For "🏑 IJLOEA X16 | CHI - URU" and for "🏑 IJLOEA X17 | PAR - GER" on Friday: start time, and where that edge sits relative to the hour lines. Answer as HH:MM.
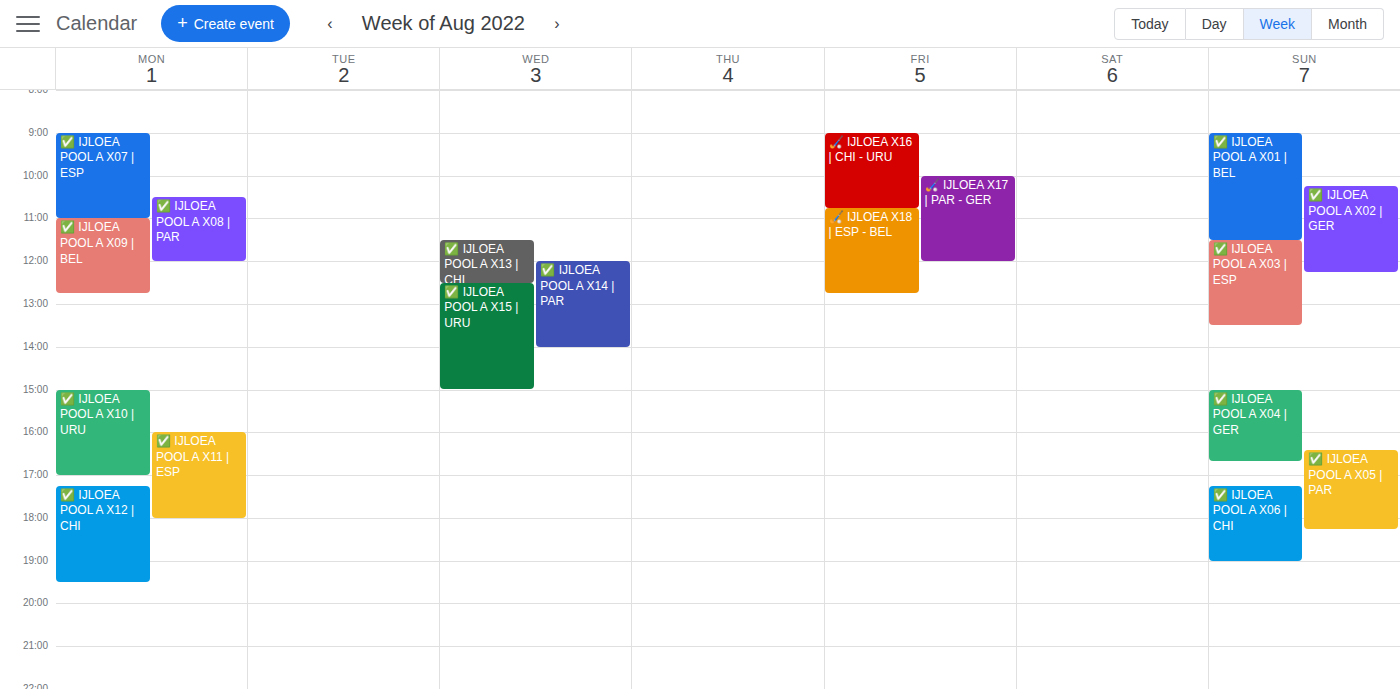
"🏑 IJLOEA X16 | CHI - URU": 09:00, exactly on the 09:00 line. "🏑 IJLOEA X17 | PAR - GER": 10:00, exactly on the 10:00 line.